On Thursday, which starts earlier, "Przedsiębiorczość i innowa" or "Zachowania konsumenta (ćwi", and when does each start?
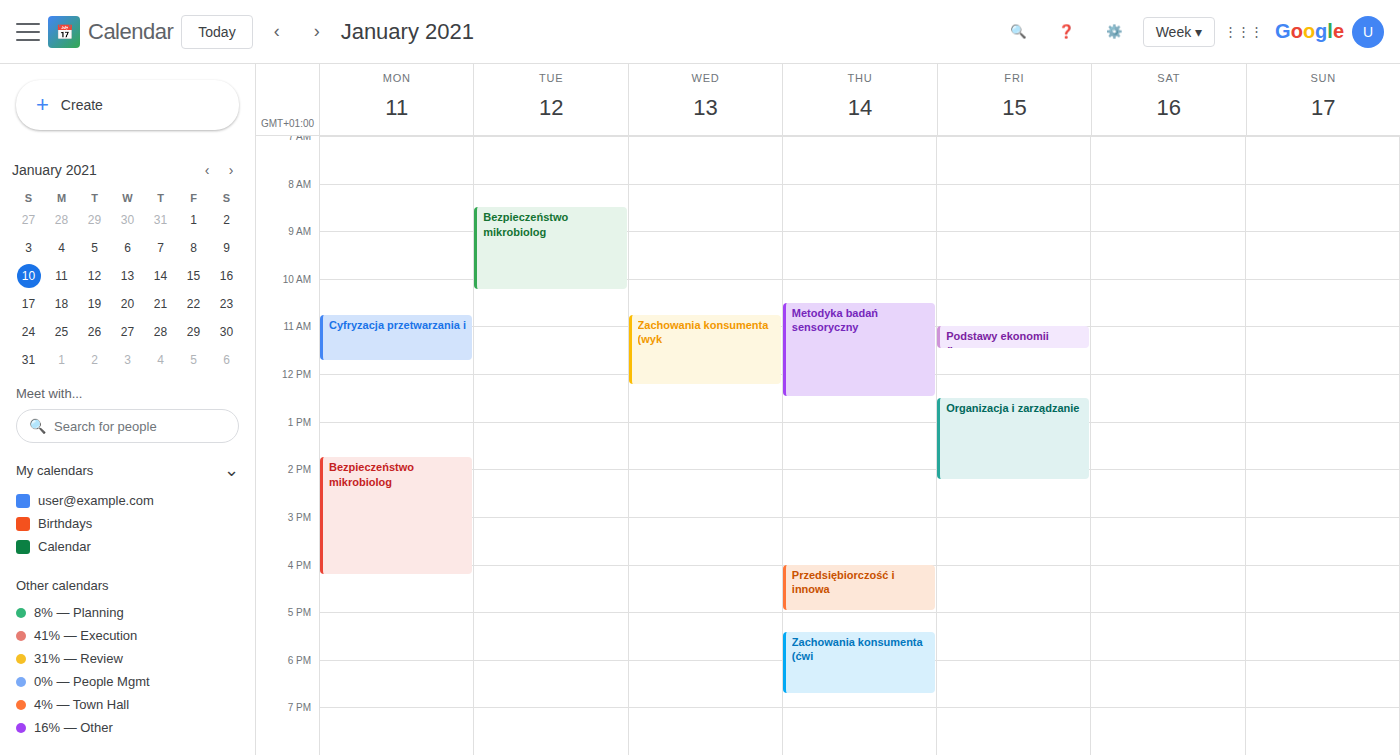
"Przedsiębiorczość i innowa" 4:00 PM; "Zachowania konsumenta (ćwi" 5:25 PM.